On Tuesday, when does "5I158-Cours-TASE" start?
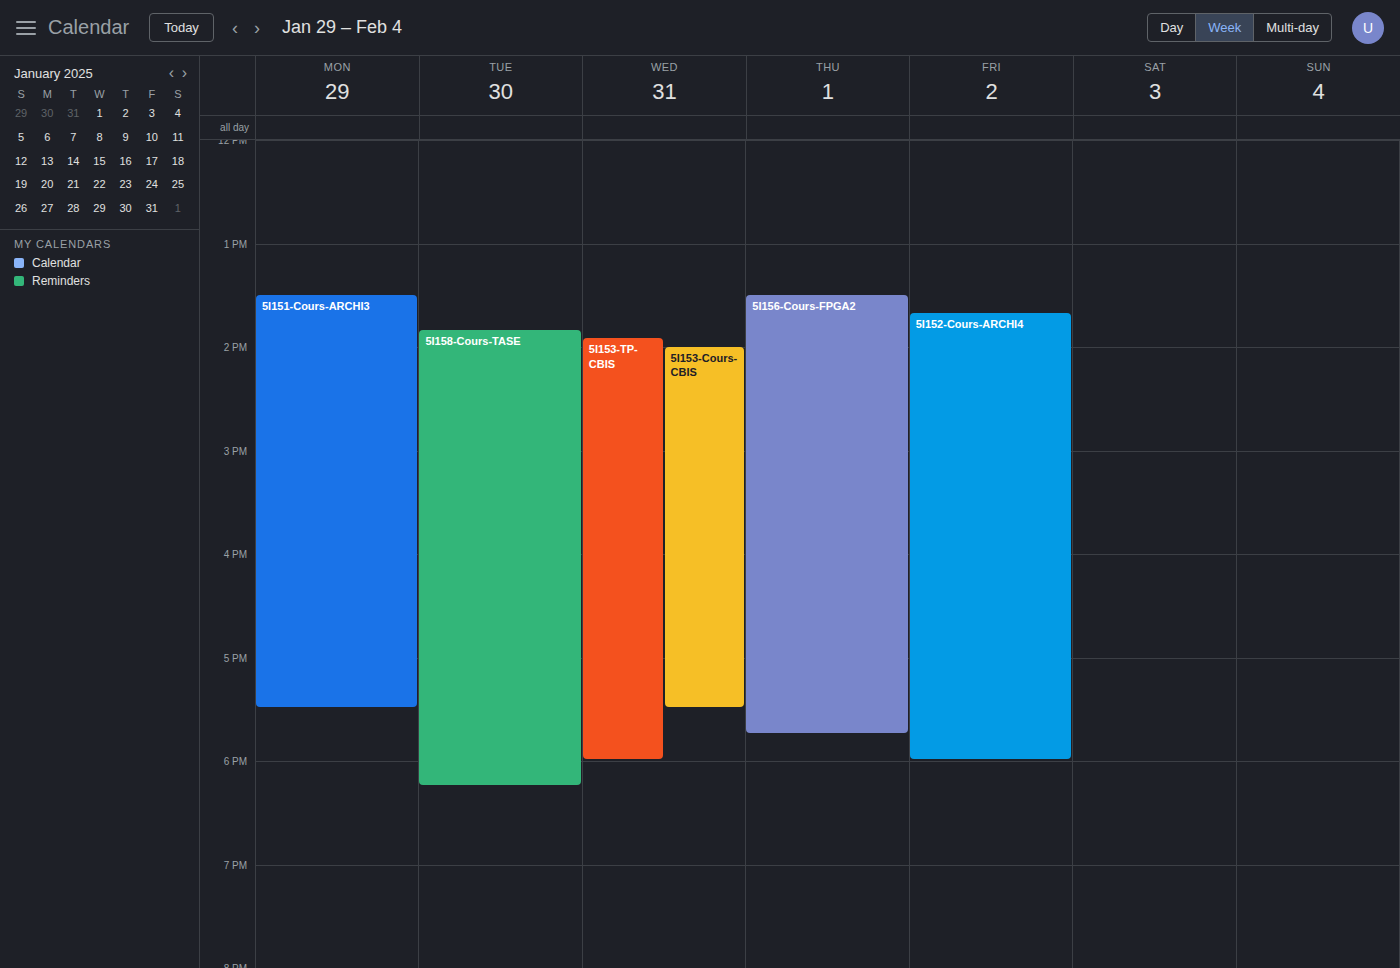
1:50 PM